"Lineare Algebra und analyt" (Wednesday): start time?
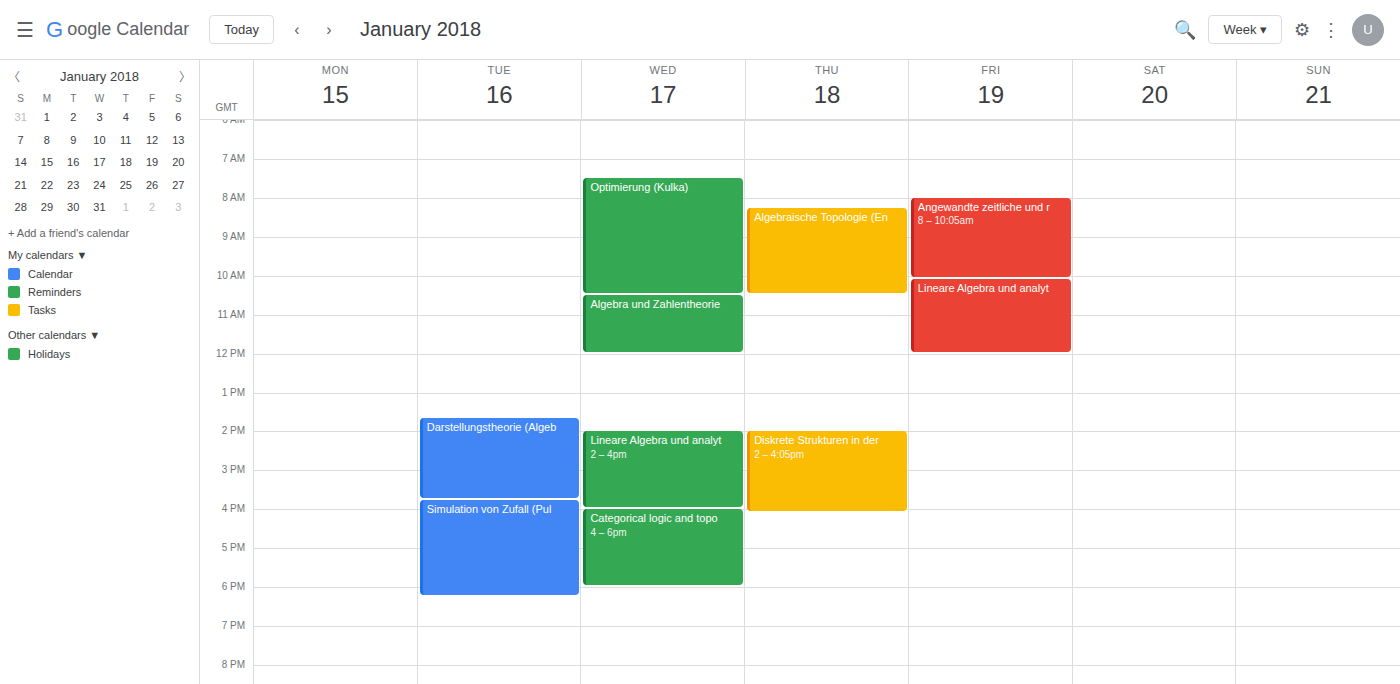
2:00 PM